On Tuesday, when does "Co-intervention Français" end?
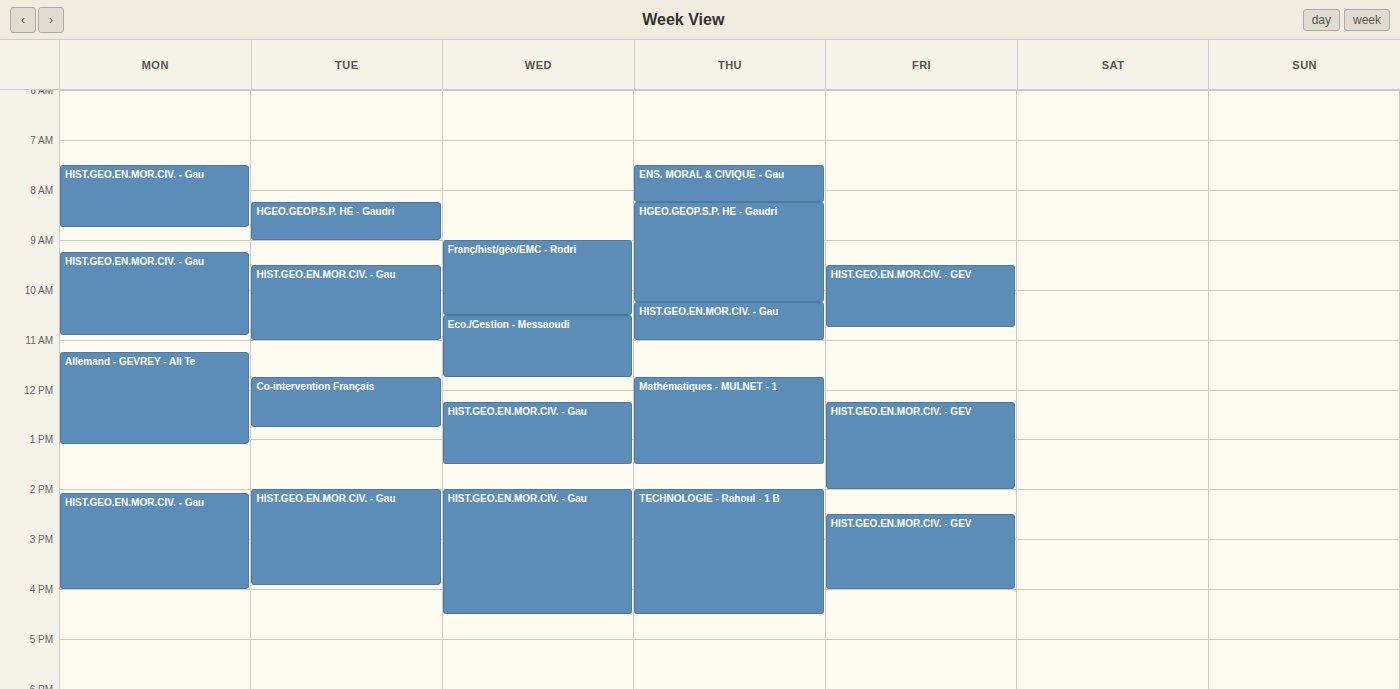
12:45